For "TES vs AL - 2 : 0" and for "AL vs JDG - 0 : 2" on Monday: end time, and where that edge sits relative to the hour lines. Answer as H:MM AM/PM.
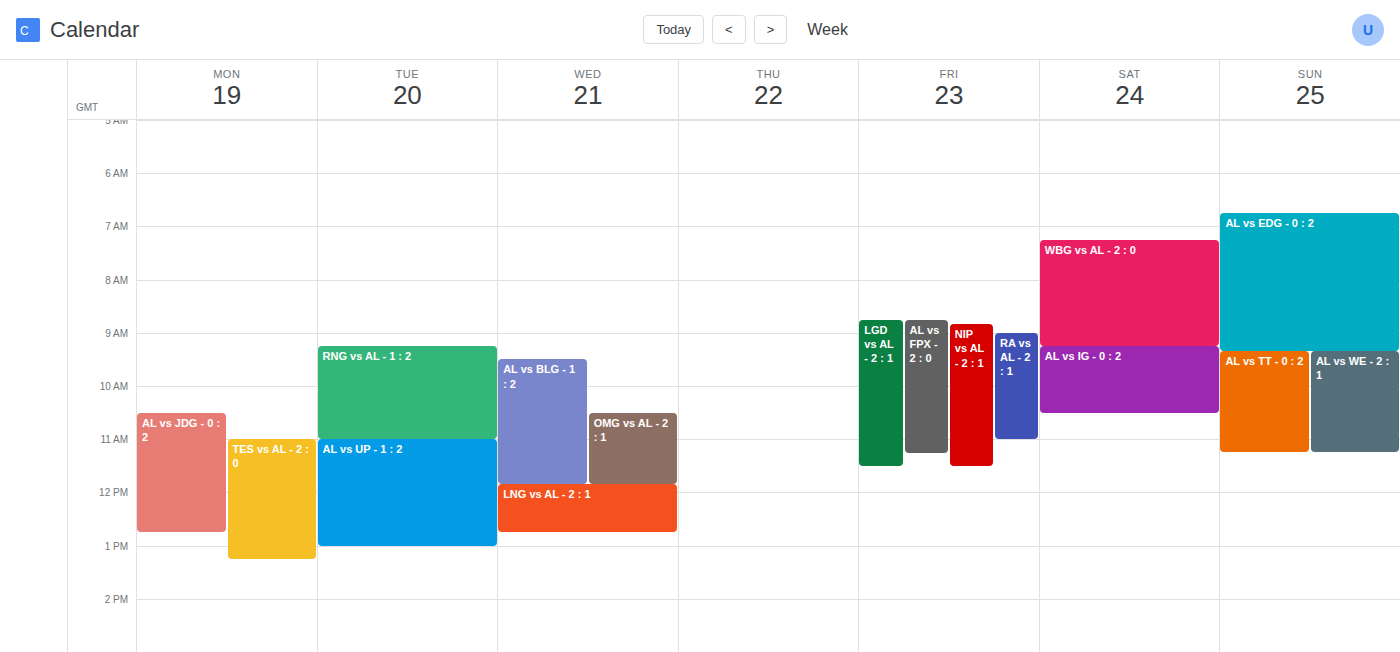
"TES vs AL - 2 : 0": 1:15 PM, neither: a quarter of the way from the 1 PM line to the 2 PM line. "AL vs JDG - 0 : 2": 12:45 PM, neither: three quarters of the way from the 12 PM line to the 1 PM line.